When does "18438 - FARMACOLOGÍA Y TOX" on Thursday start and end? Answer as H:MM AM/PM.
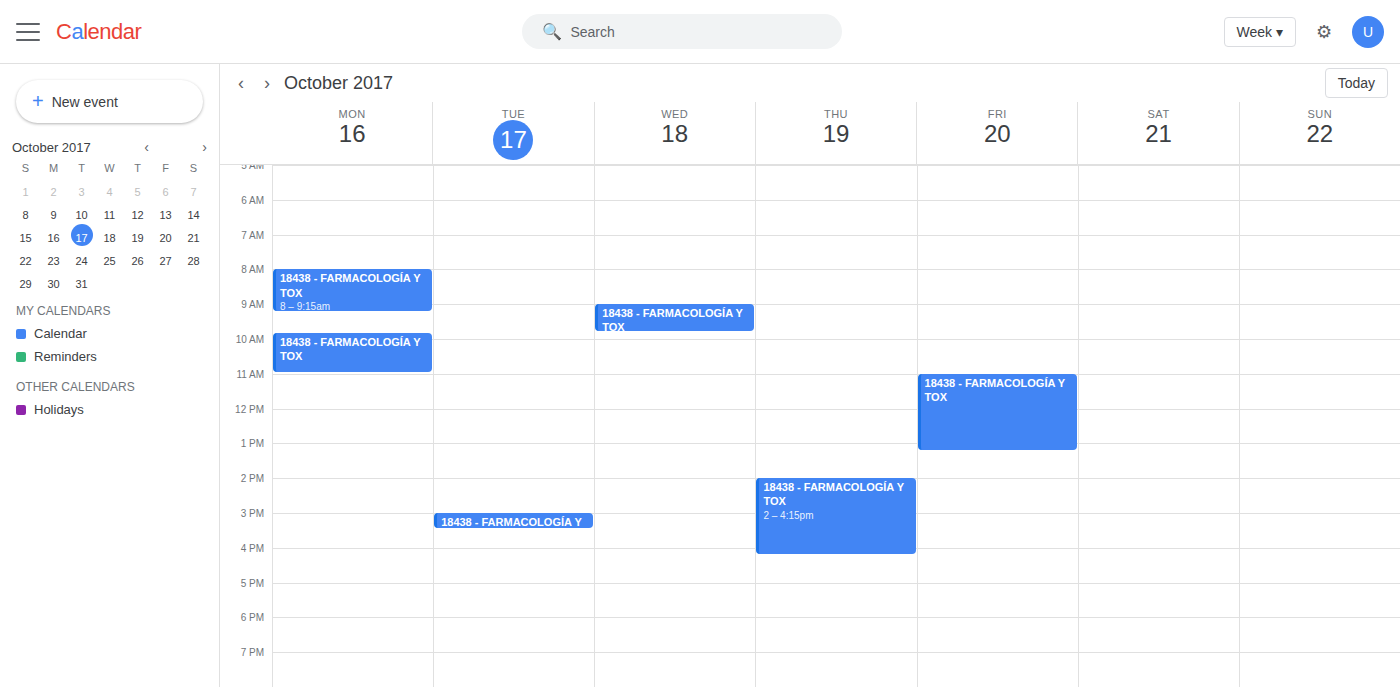
2:00 PM to 4:15 PM